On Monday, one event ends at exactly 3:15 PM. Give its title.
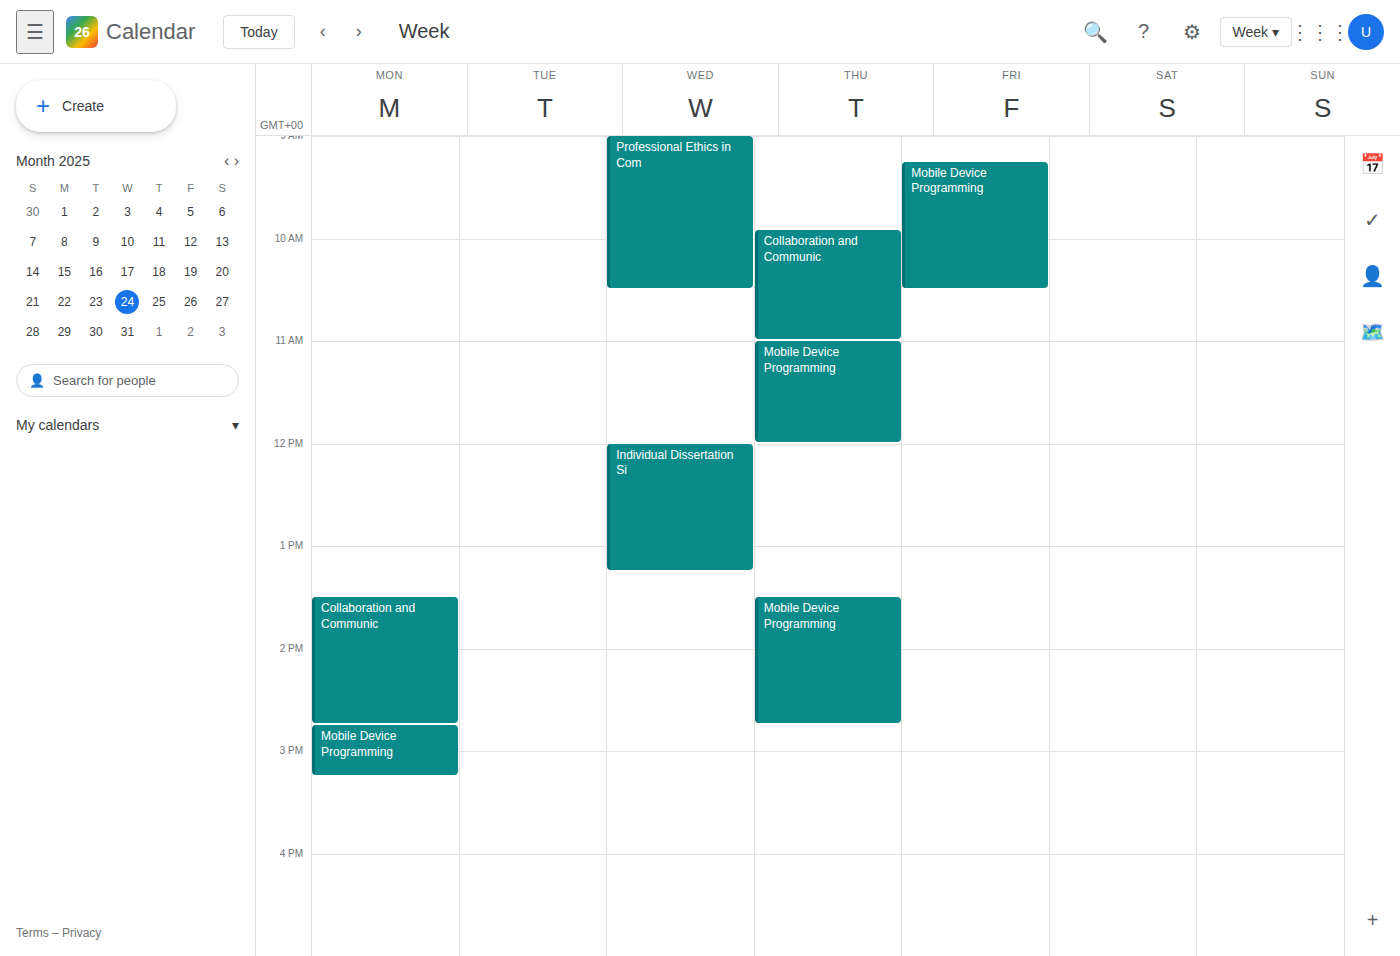
"Mobile Device Programming"